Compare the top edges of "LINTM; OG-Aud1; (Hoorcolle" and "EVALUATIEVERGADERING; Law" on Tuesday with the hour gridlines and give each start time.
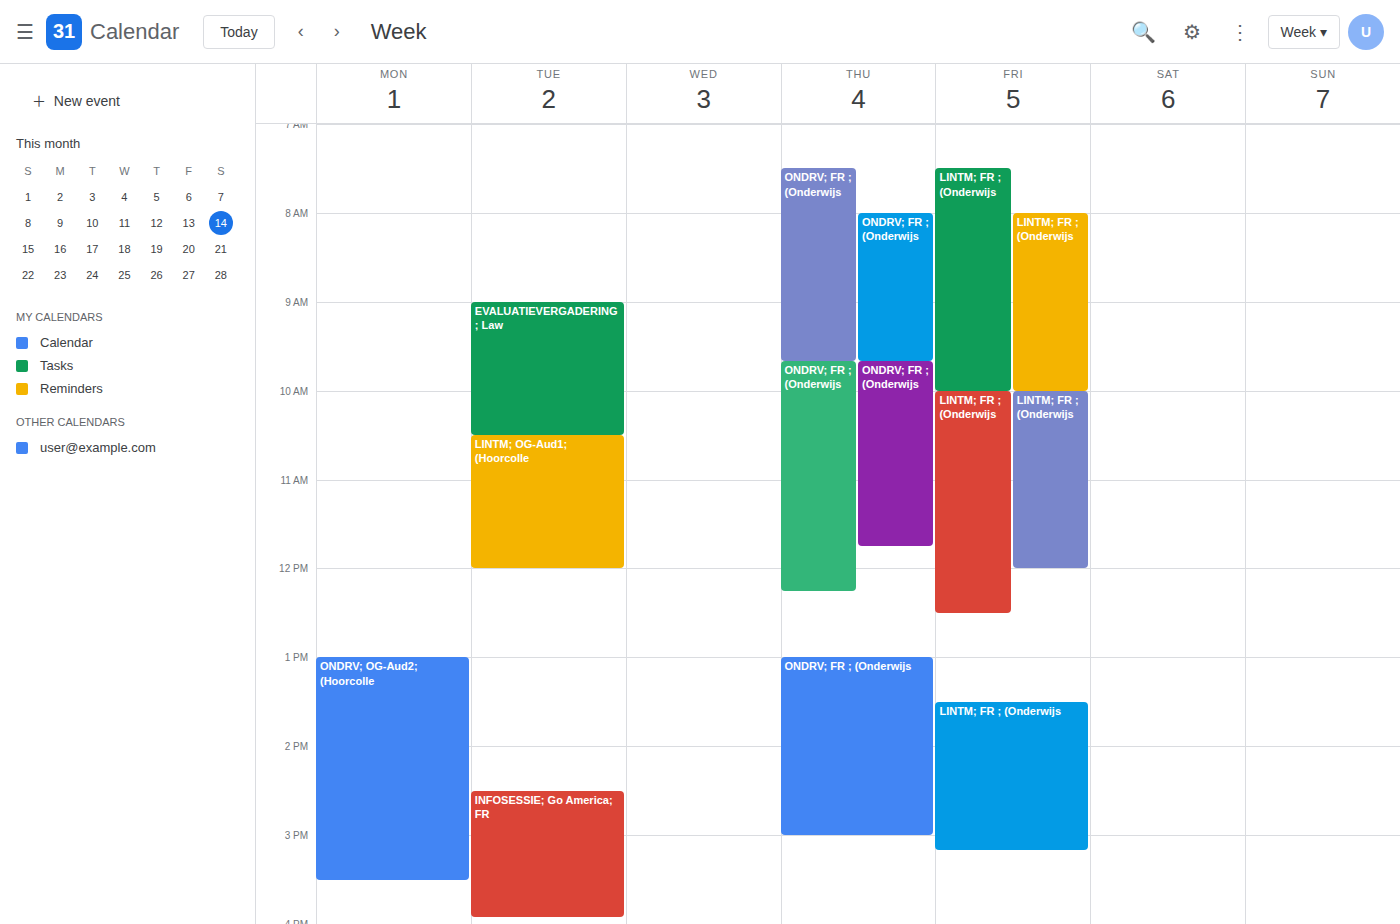
"LINTM; OG-Aud1; (Hoorcolle": 10:30 AM, halfway between the 10 AM and 11 AM lines. "EVALUATIEVERGADERING; Law": 9:00 AM, exactly on the 9 AM line.